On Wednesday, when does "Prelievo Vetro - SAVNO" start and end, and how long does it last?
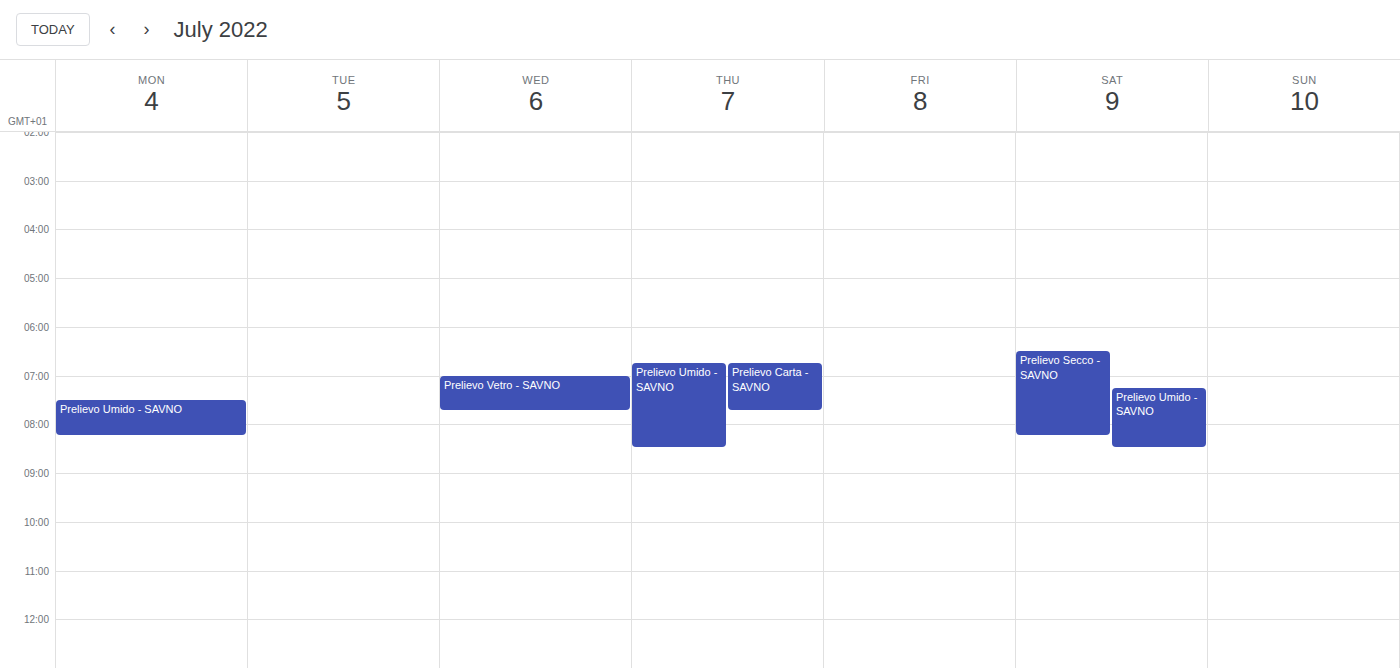
7:00 AM to 7:45 AM, 45 minutes